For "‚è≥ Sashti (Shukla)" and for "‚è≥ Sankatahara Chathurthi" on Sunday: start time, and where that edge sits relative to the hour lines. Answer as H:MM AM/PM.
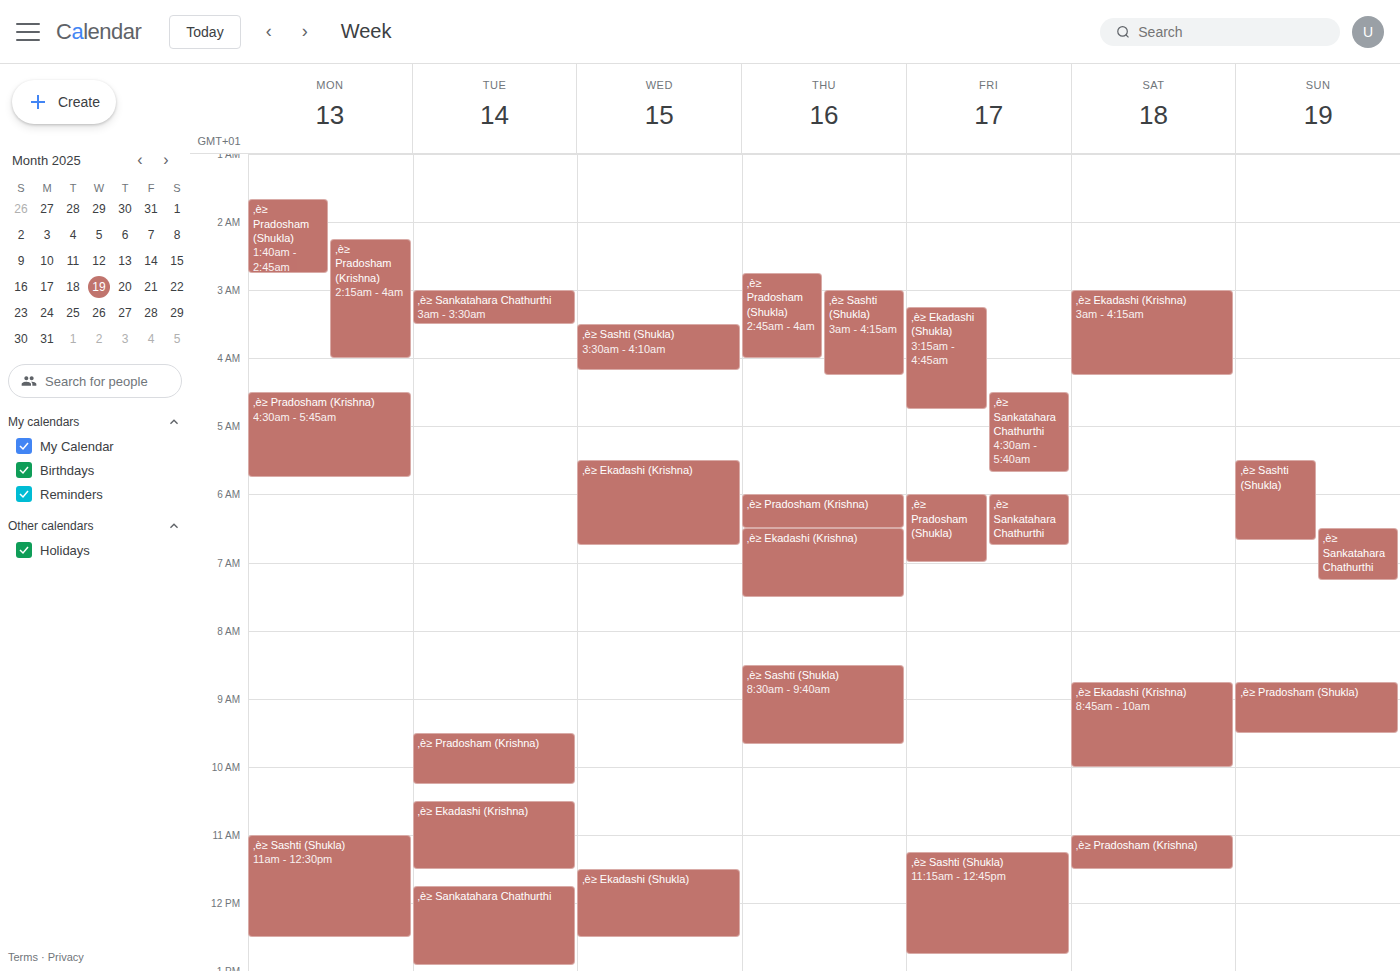
"‚è≥ Sashti (Shukla)": 5:30 AM, halfway between the 5 AM and 6 AM lines. "‚è≥ Sankatahara Chathurthi": 6:30 AM, halfway between the 6 AM and 7 AM lines.